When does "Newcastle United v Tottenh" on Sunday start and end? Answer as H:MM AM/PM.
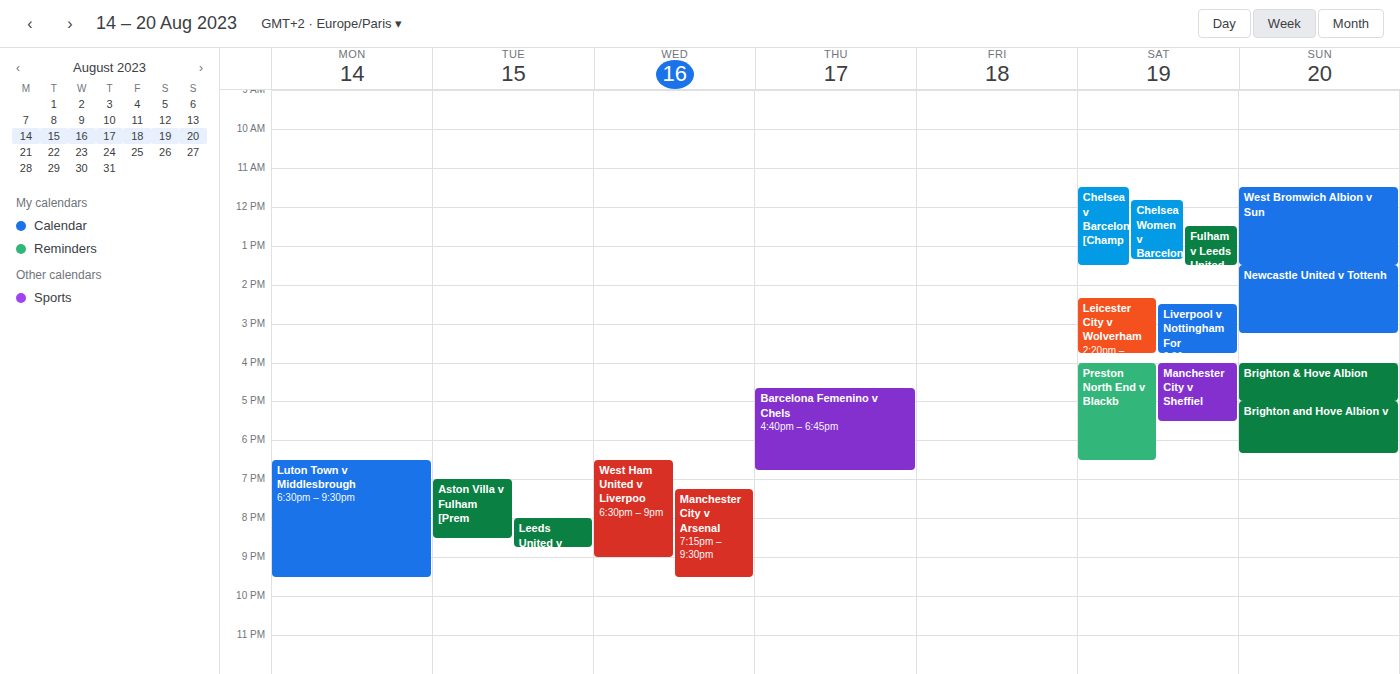
1:30 PM to 3:15 PM